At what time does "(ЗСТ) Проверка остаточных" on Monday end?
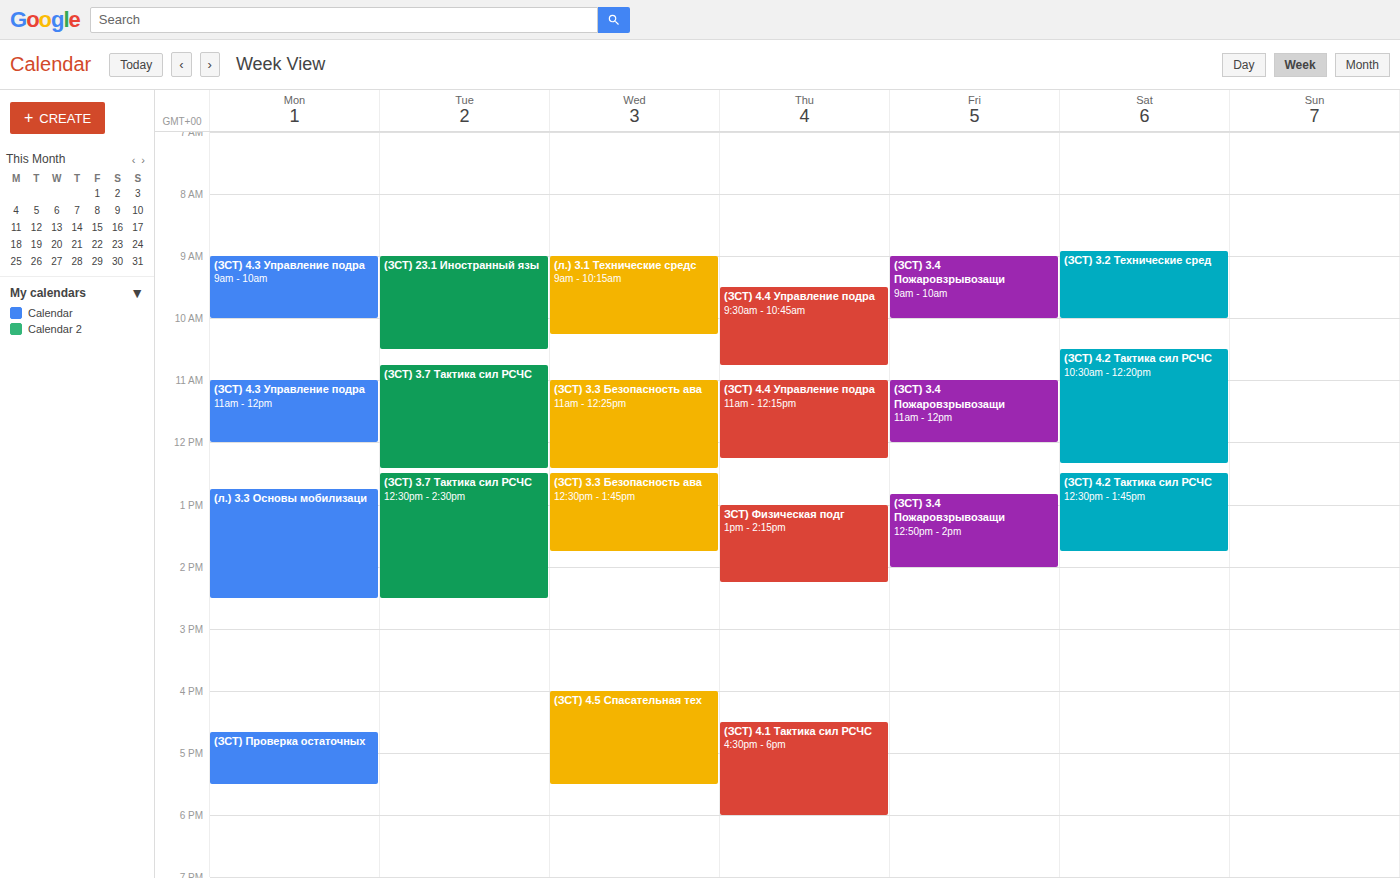
5:30 PM